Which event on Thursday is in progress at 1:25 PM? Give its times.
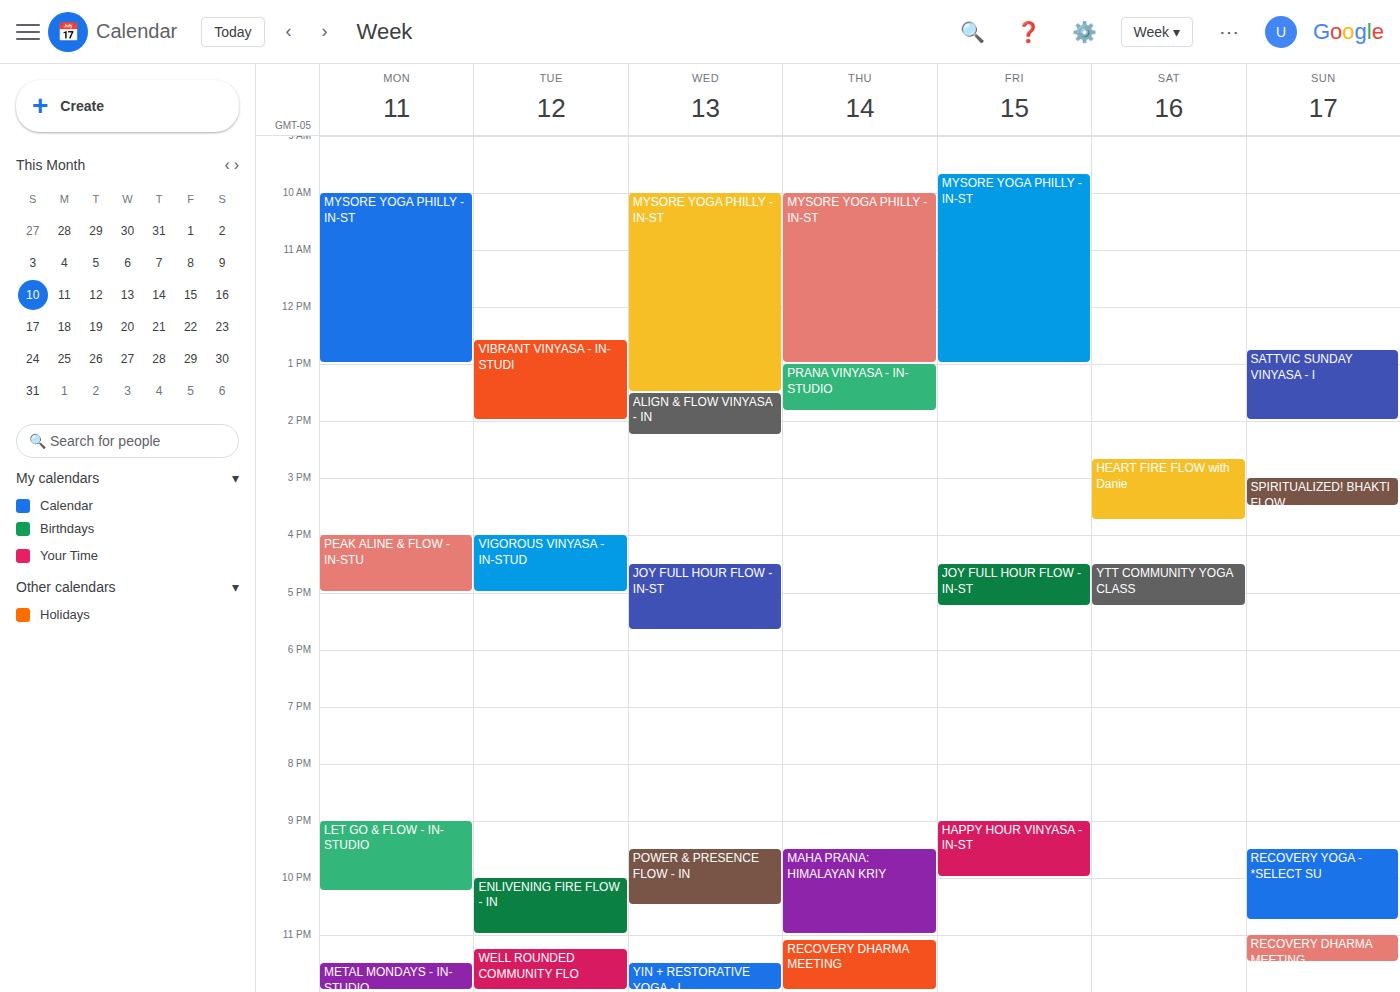
"PRANA VINYASA - IN-STUDIO", 1:00 PM to 1:50 PM